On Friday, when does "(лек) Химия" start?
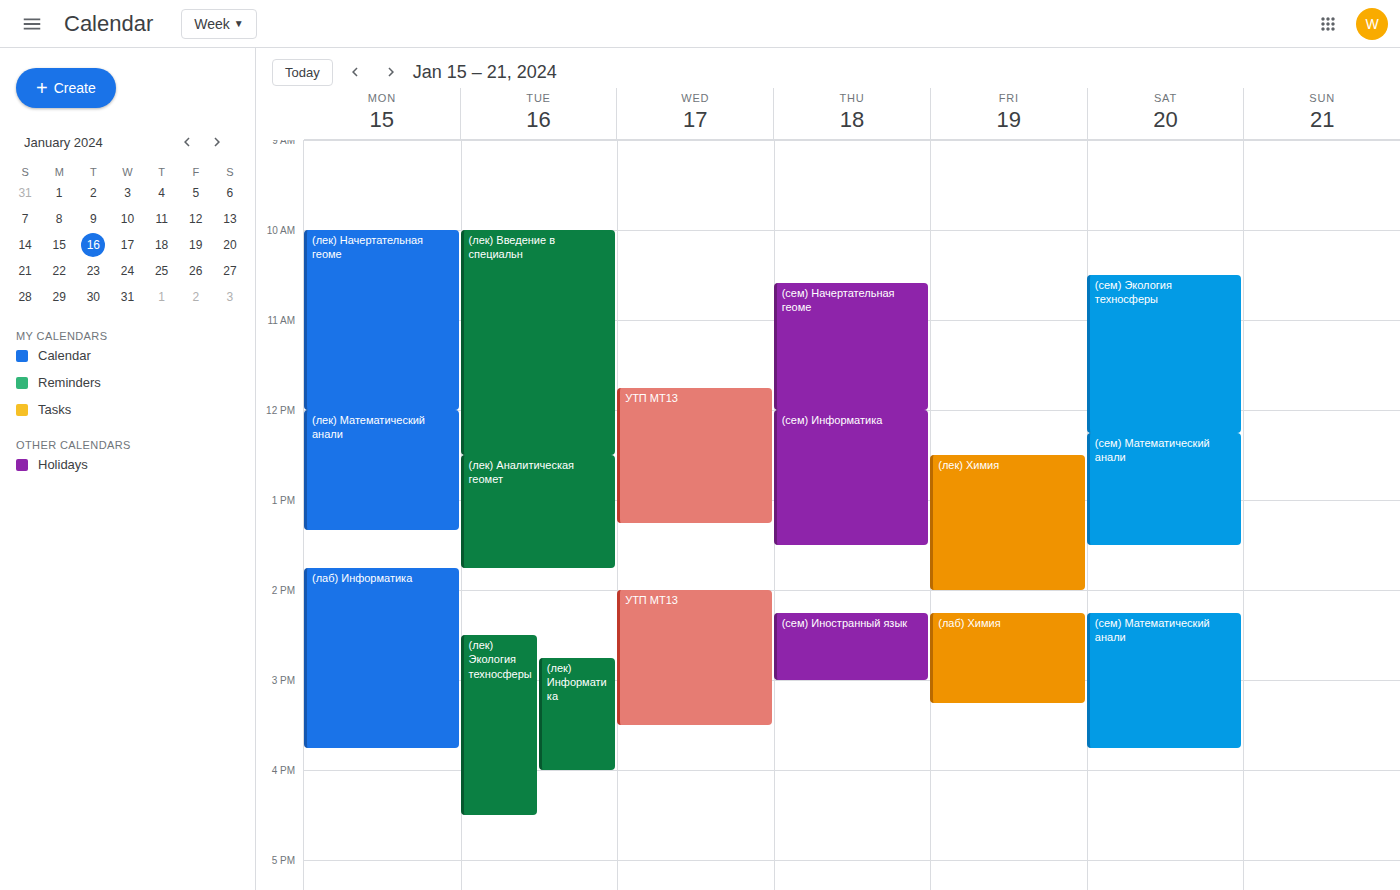
12:30 PM